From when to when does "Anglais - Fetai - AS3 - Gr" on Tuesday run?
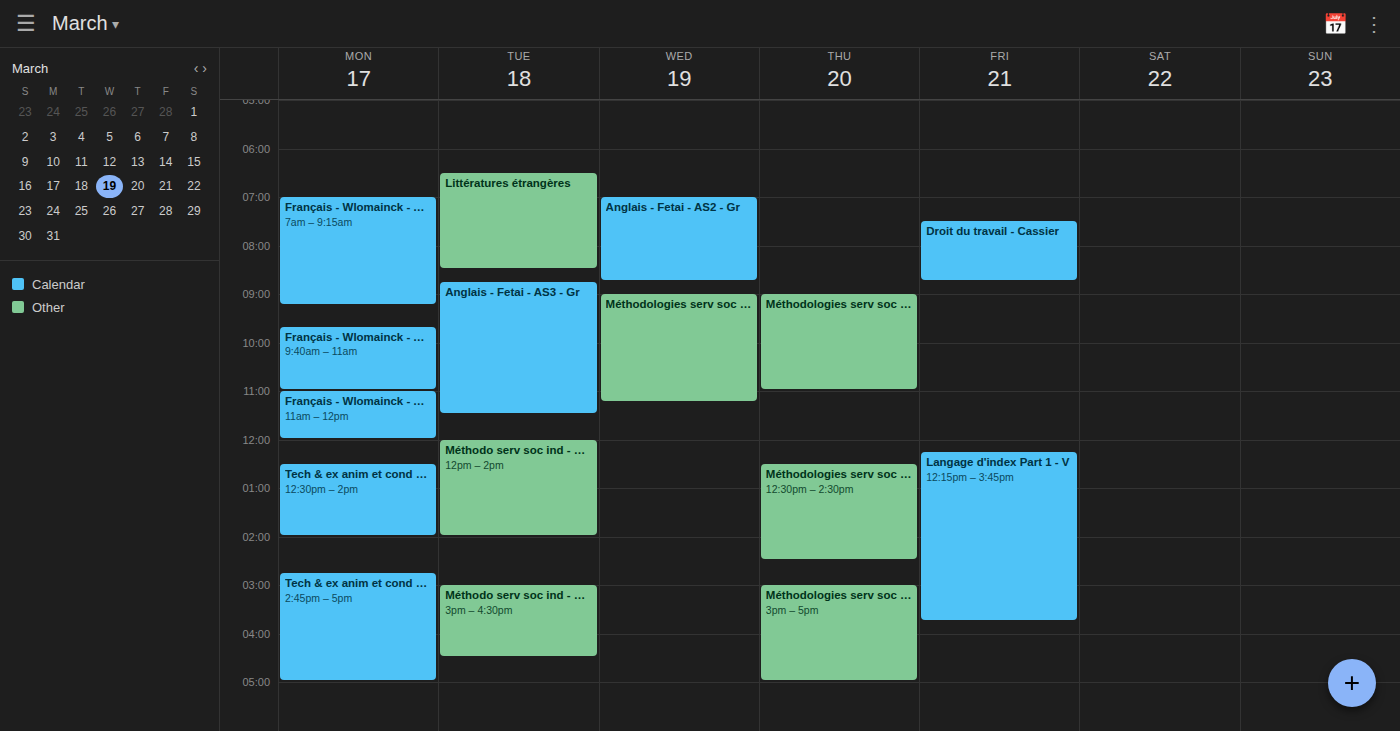
8:45 AM to 11:30 AM